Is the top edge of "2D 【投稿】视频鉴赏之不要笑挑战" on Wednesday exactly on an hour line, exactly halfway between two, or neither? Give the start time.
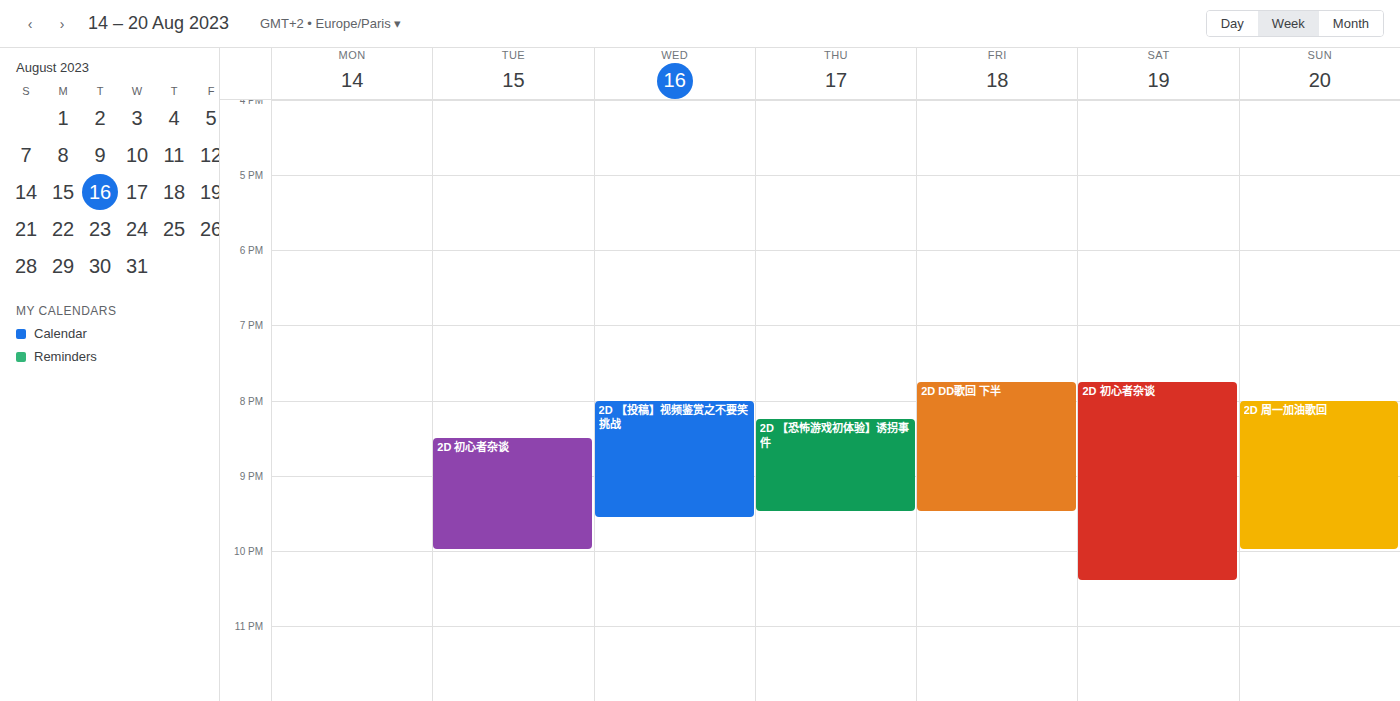
8:00 PM -- exactly on the 8 PM line.